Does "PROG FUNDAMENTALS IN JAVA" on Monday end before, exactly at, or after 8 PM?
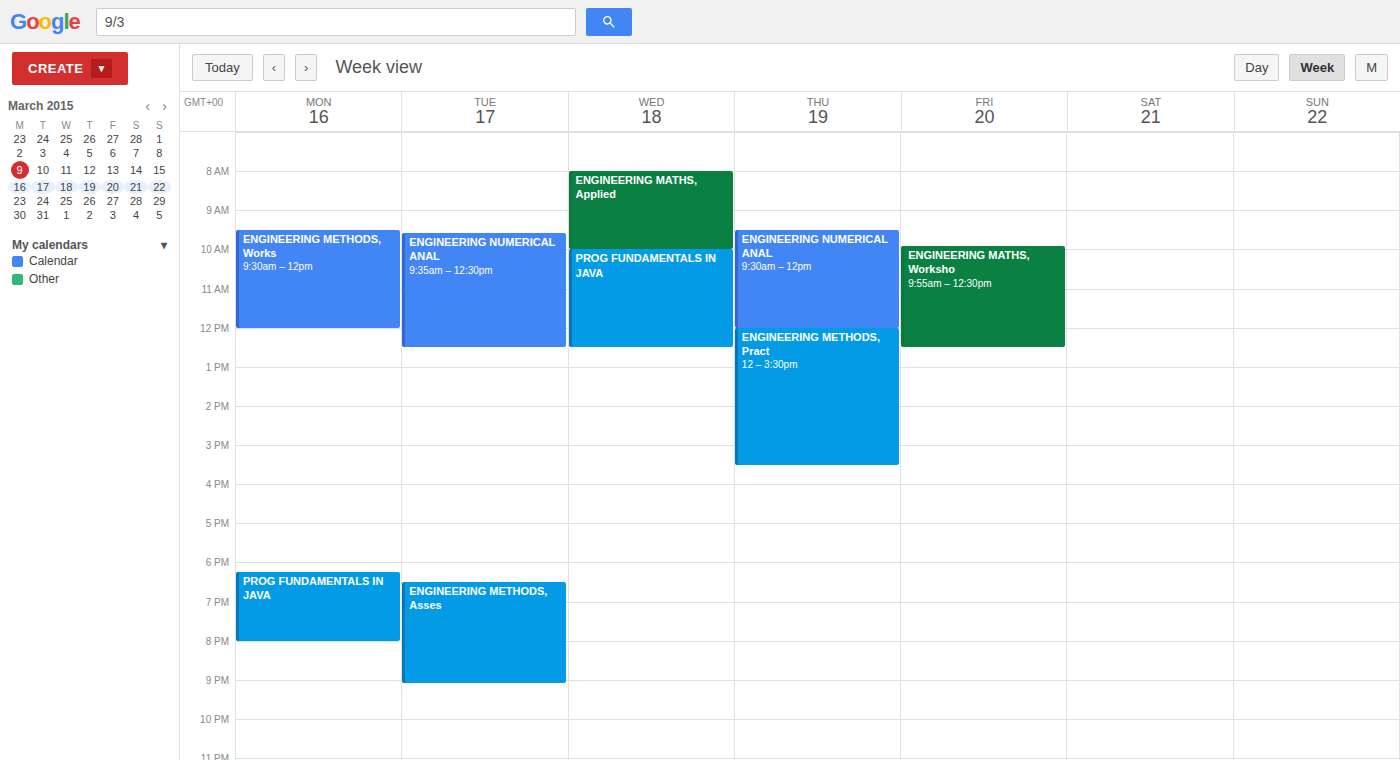
8:00 PM -- exactly at 8 PM, on the 8 PM line.